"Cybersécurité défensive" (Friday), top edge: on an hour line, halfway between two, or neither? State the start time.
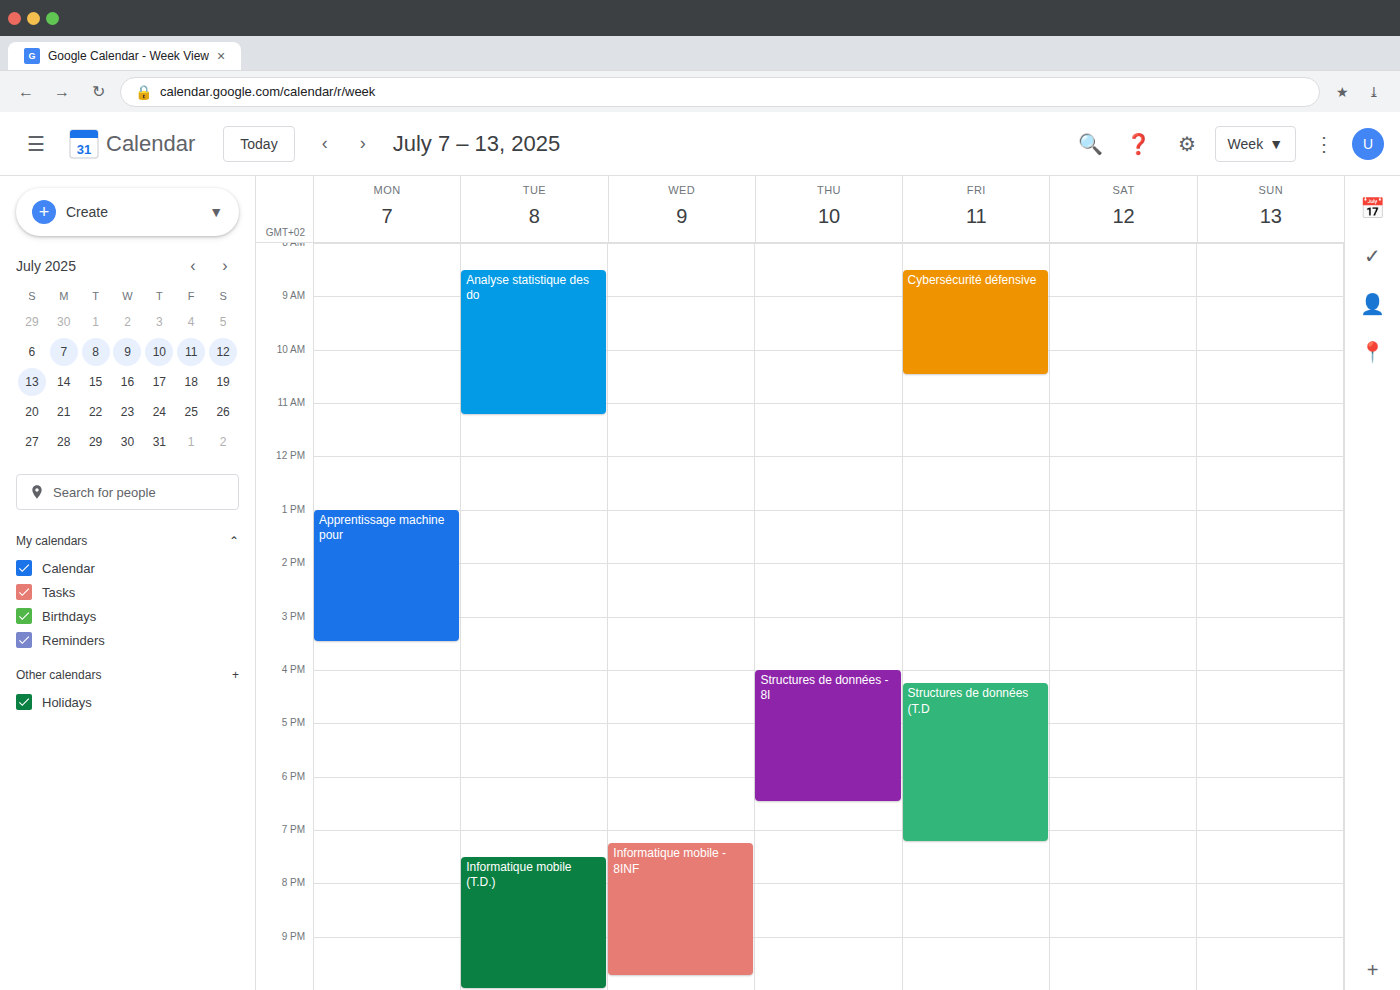
8:30 AM -- halfway between the 8 AM and 9 AM lines.